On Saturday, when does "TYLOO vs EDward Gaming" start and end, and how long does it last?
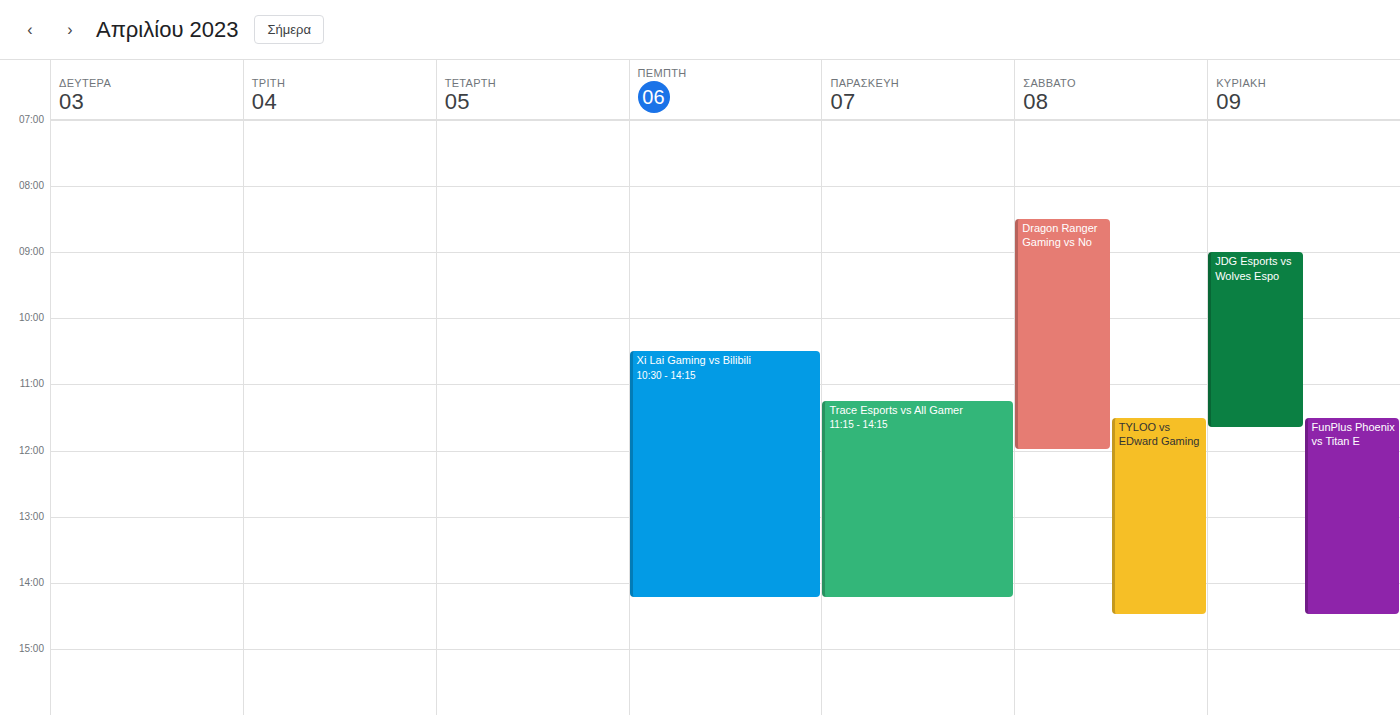
11:30 AM to 2:30 PM, 3 hours